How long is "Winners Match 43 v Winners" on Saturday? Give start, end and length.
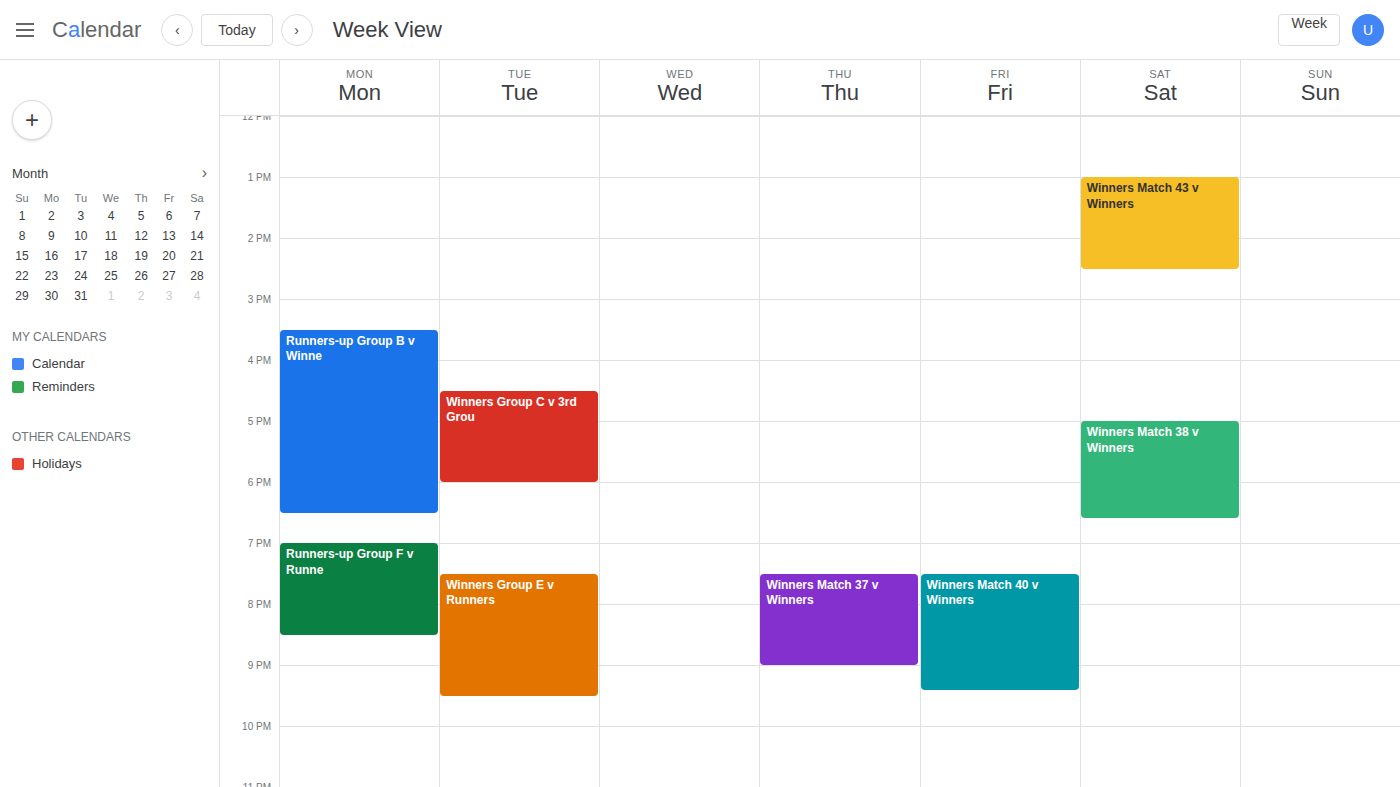
1:00 PM to 2:30 PM, 1 hour 30 minutes